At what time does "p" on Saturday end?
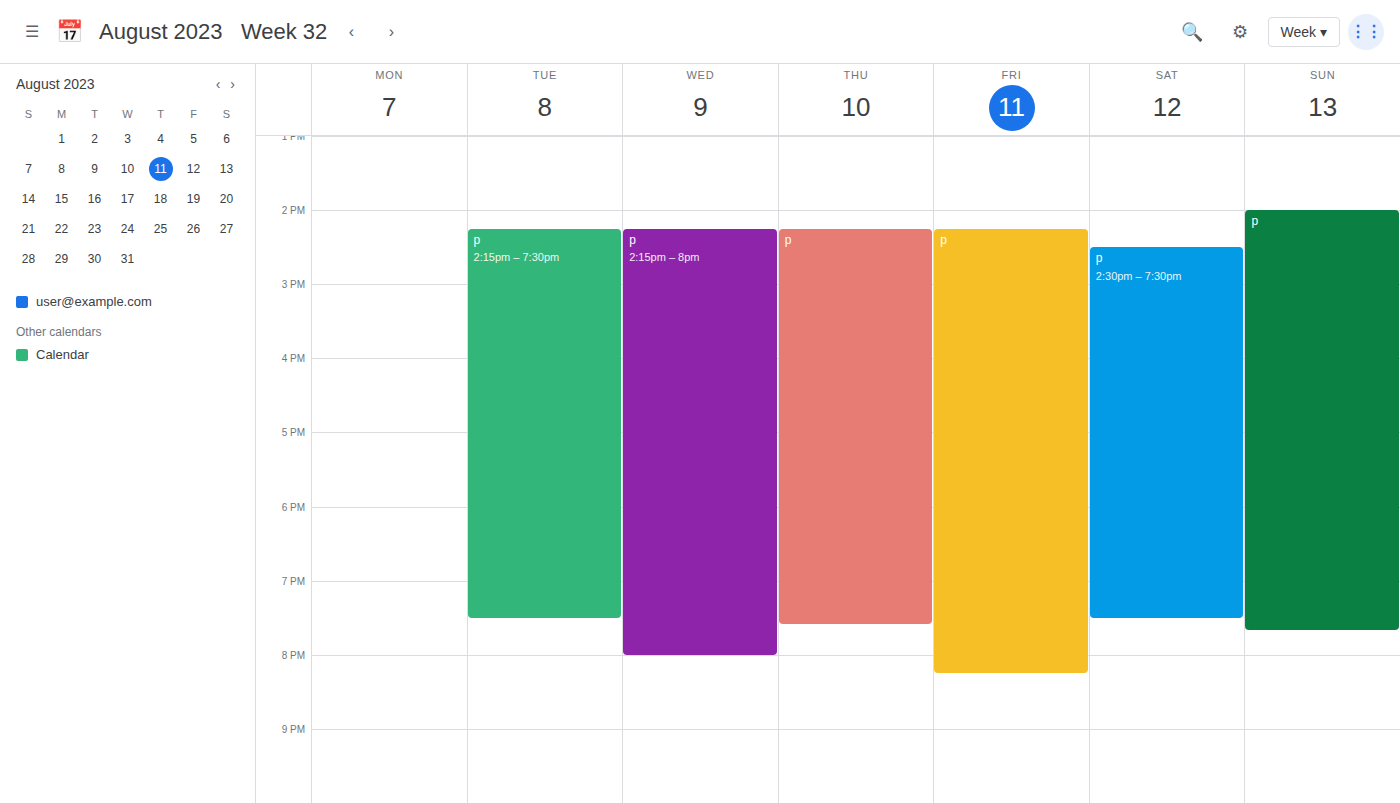
7:30 PM